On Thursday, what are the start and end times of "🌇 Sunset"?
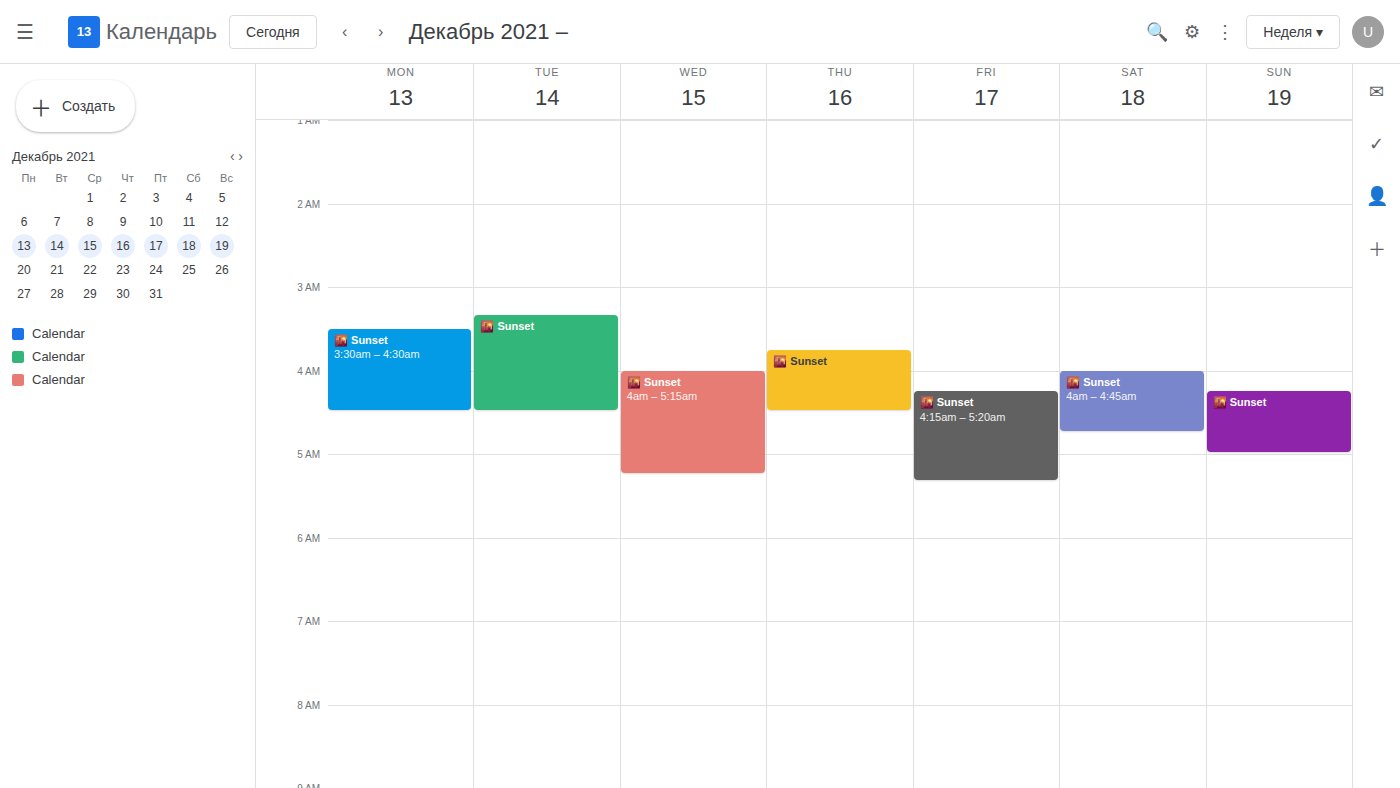
3:45 AM to 4:30 AM